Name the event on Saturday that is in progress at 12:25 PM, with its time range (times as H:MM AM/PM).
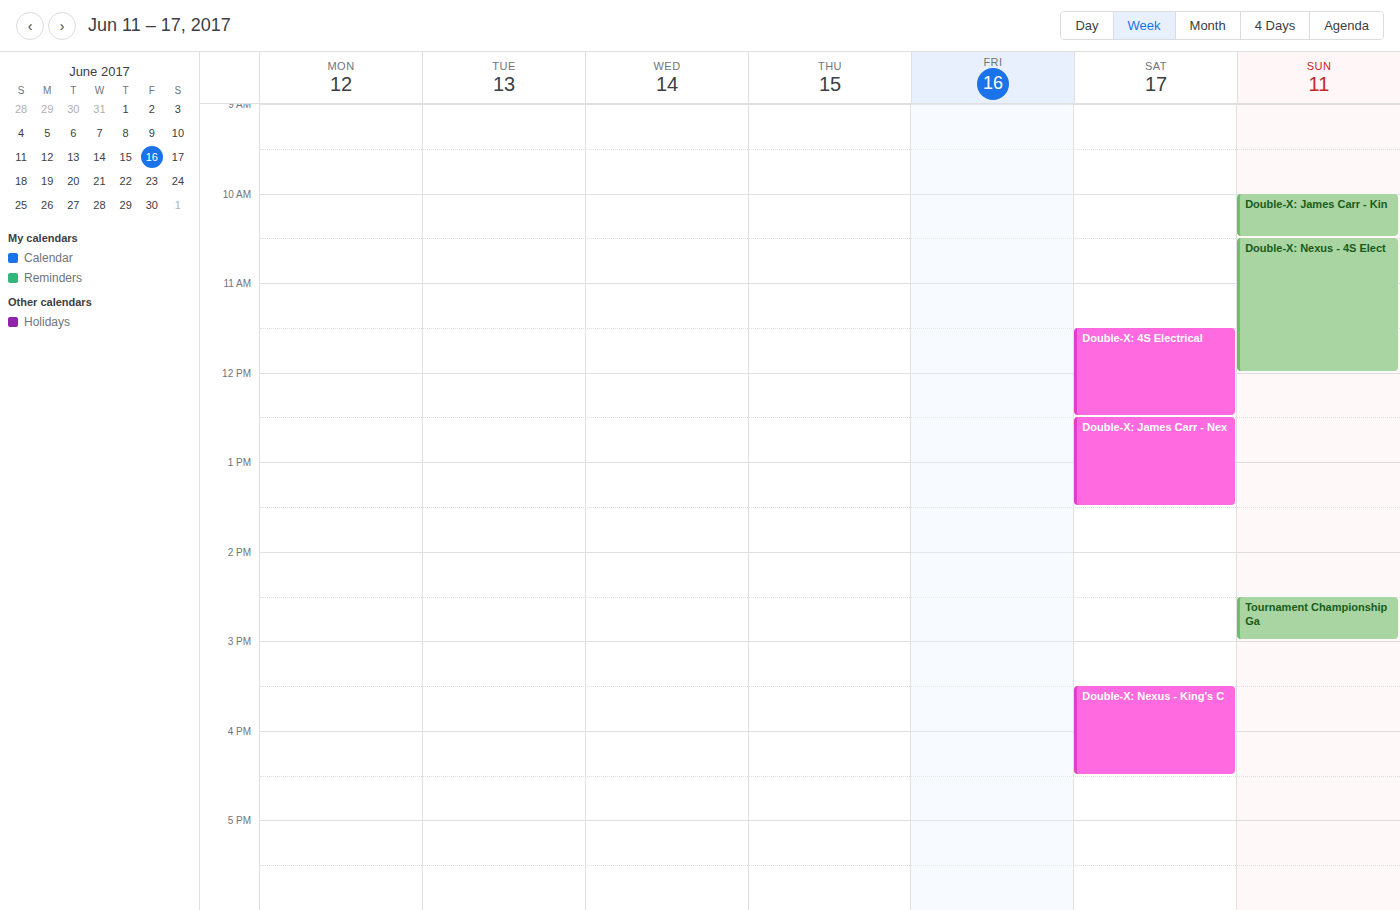
"Double-X: 4S Electrical", 11:30 AM to 12:30 PM